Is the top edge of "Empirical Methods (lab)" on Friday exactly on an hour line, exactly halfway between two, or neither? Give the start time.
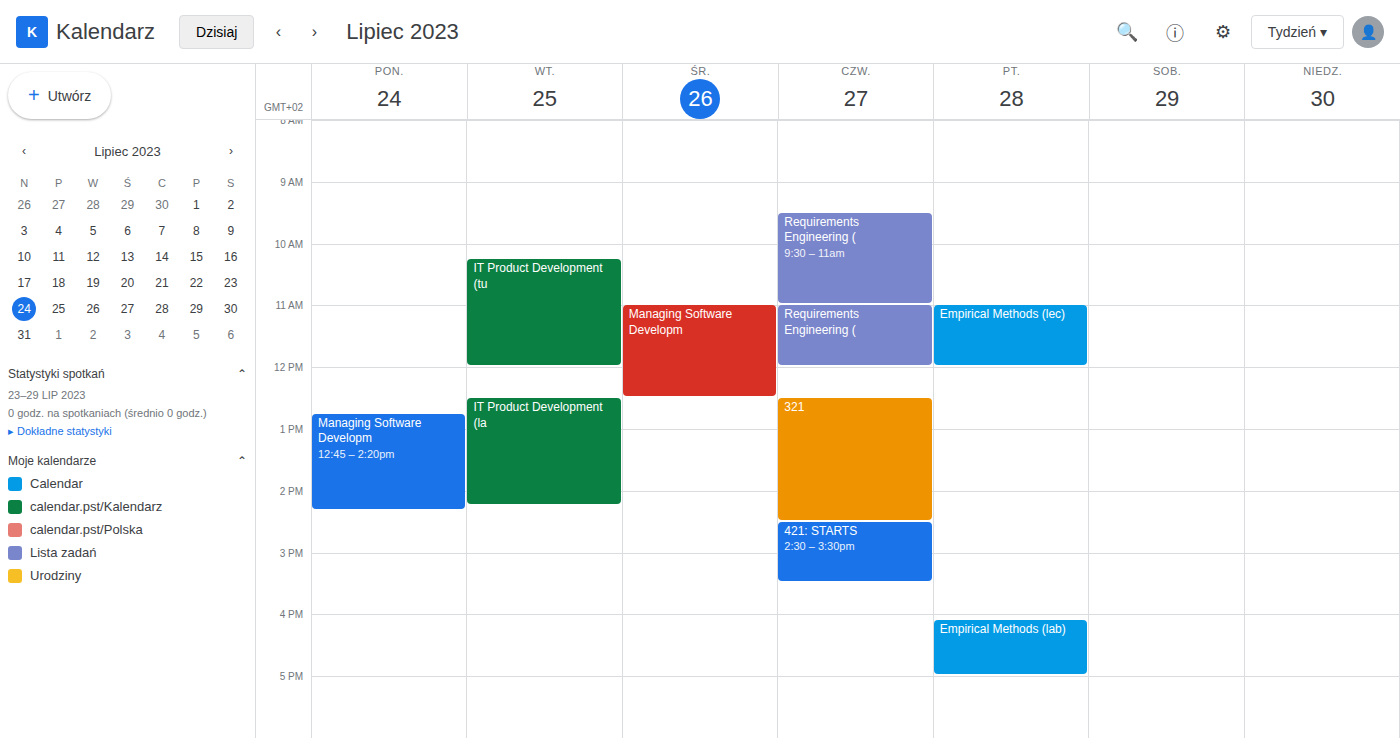
4:05 PM -- neither: 5 minutes below the 4 PM line and 55 minutes above the 5 PM line.